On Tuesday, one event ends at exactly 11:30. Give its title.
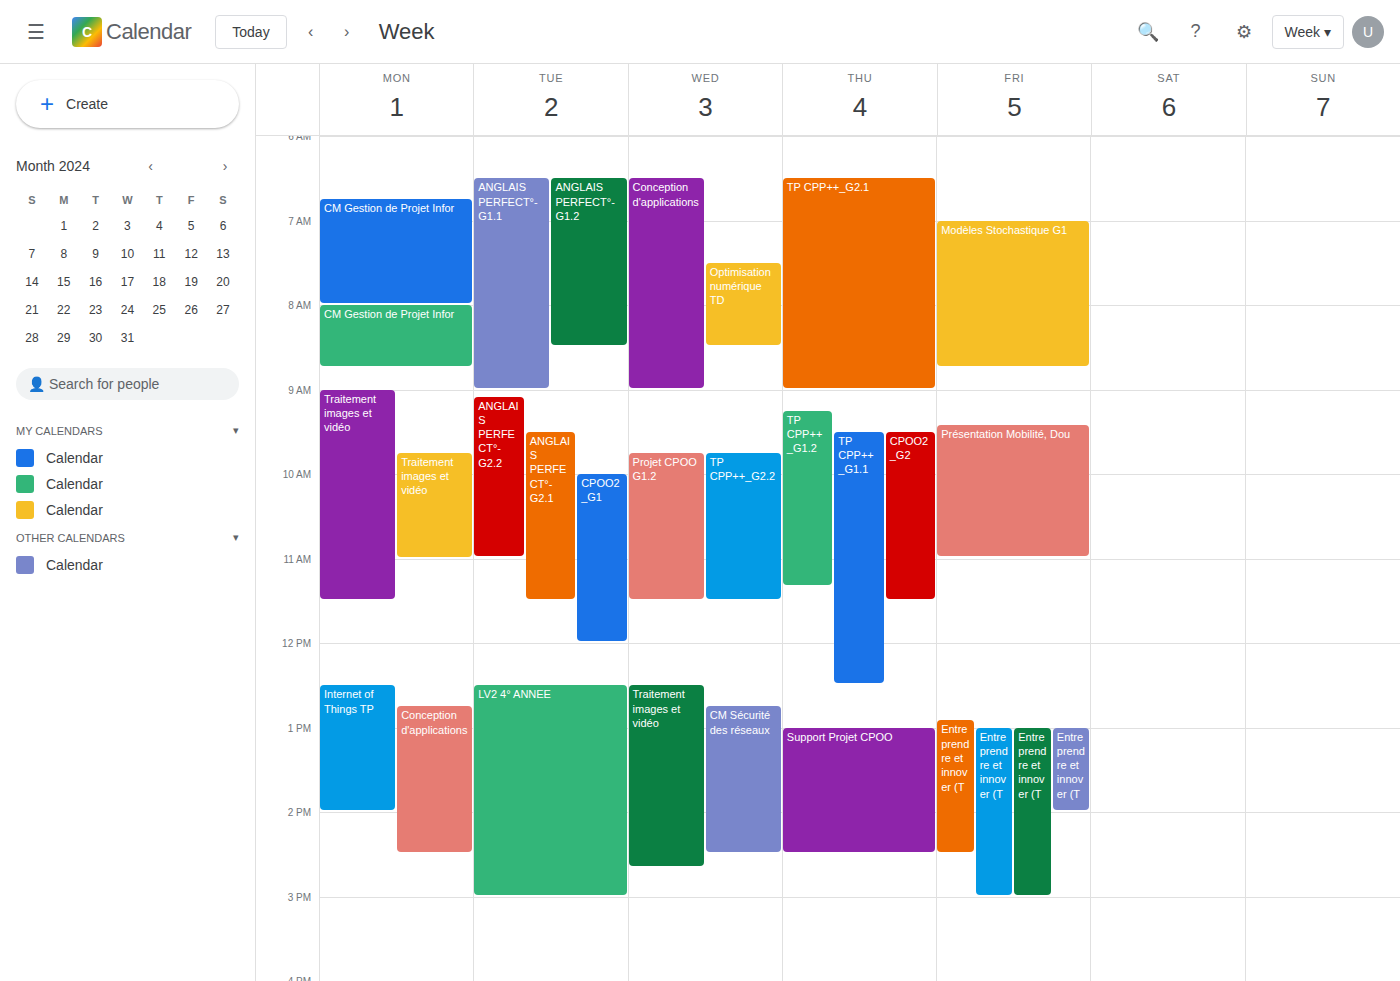
"ANGLAIS PERFECT°- G2.1"